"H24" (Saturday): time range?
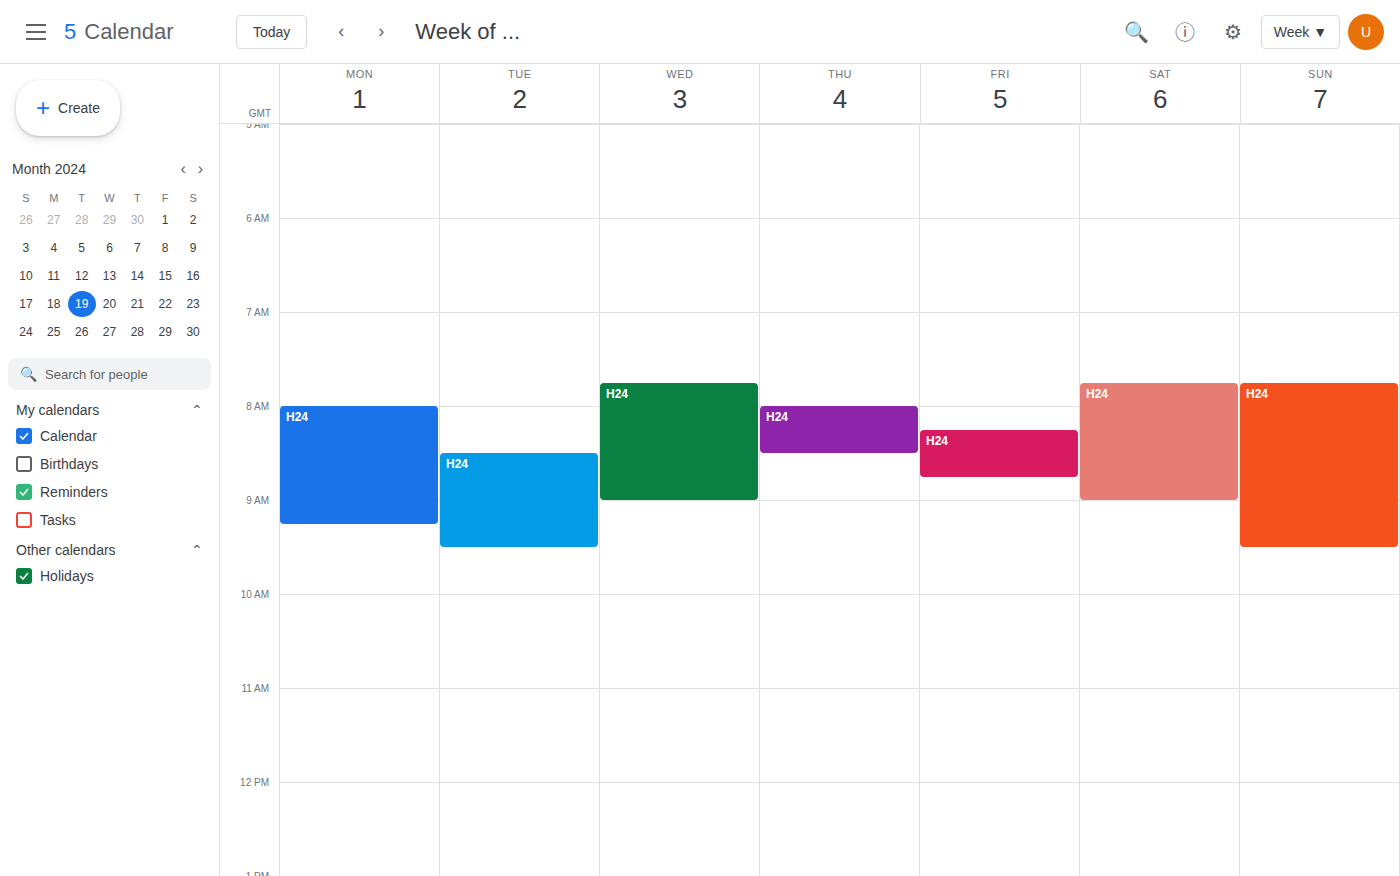
07:45 to 09:00